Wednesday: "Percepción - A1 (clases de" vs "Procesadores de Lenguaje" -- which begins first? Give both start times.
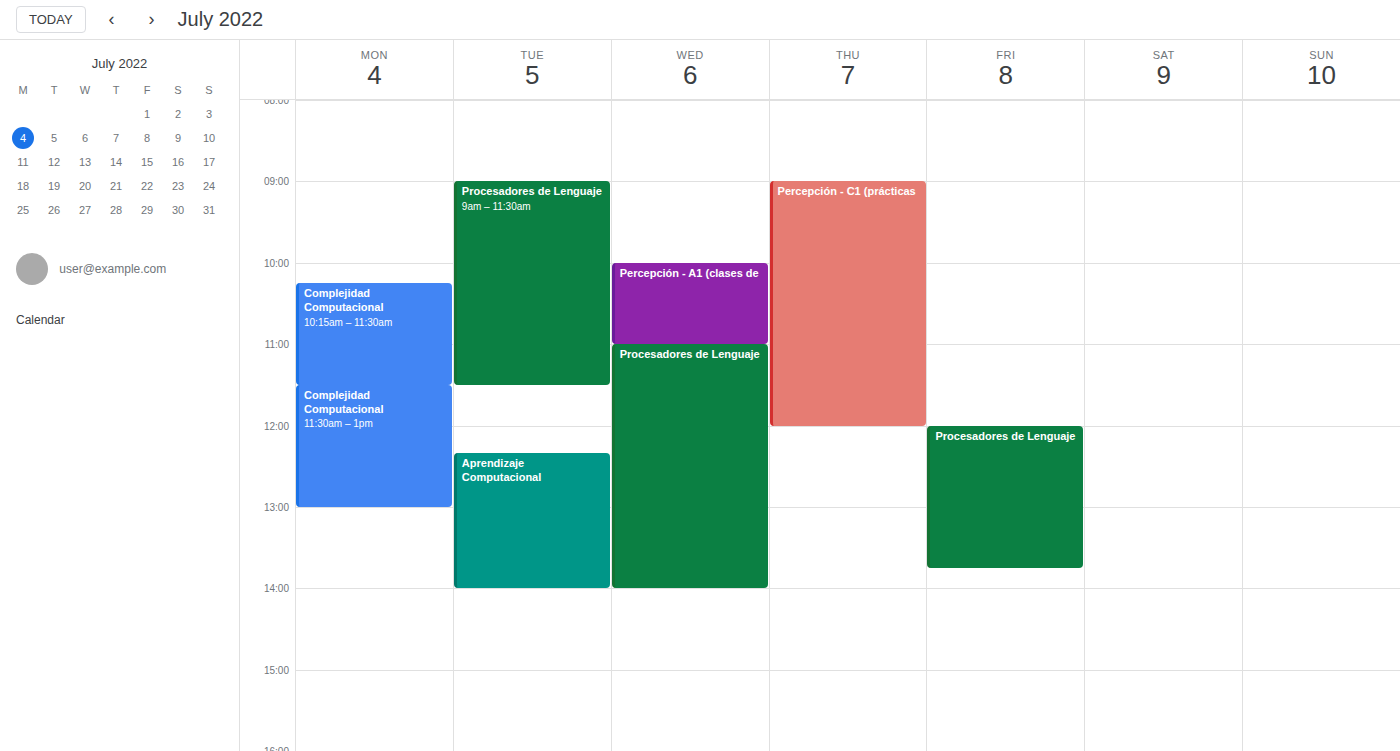
"Percepción - A1 (clases de" 10:00; "Procesadores de Lenguaje" 11:00.